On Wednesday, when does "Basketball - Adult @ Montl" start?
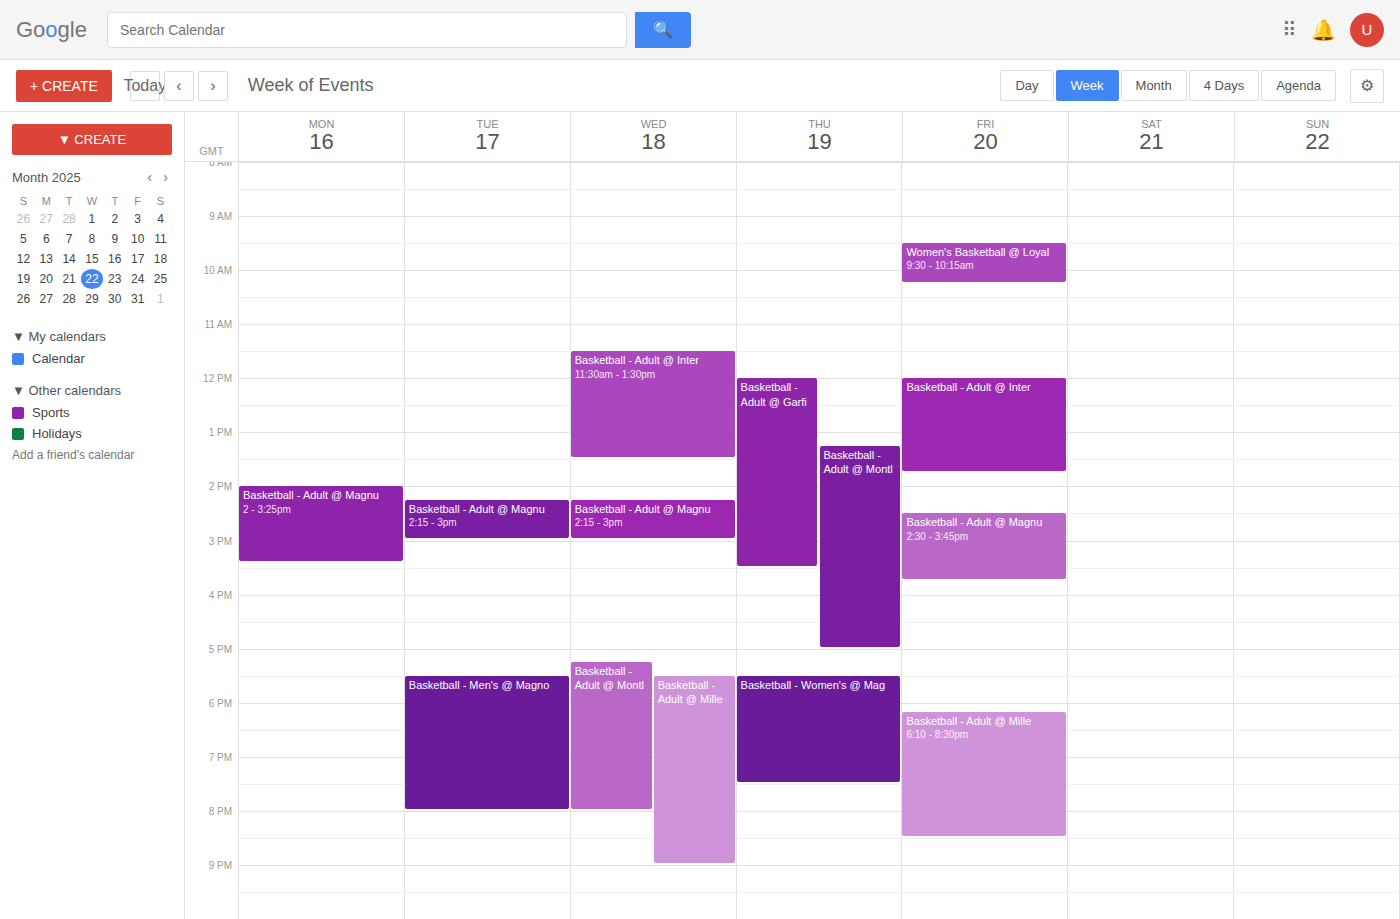
5:15 PM